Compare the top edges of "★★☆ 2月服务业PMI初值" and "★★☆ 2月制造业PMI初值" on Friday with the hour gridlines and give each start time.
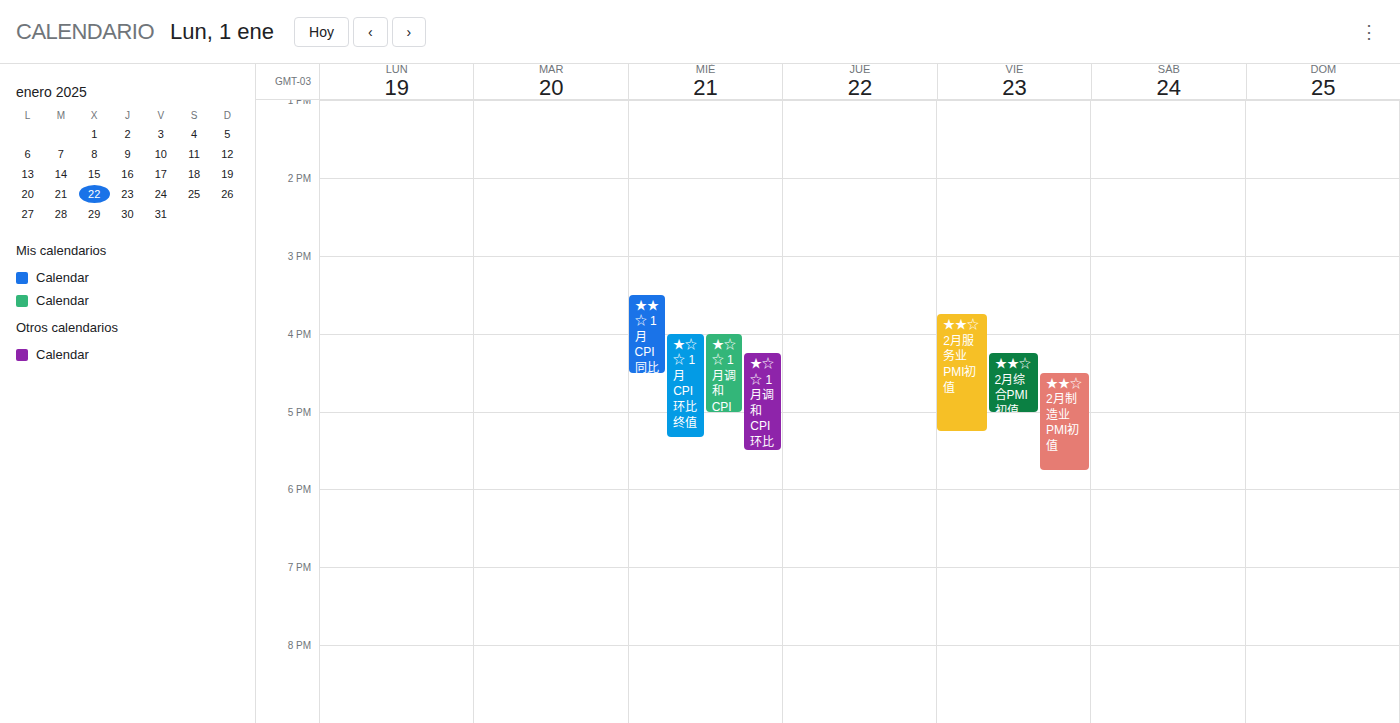
"★★☆ 2月服务业PMI初值": 3:45 PM, neither: three quarters of the way from the 3 PM line to the 4 PM line. "★★☆ 2月制造业PMI初值": 4:30 PM, halfway between the 4 PM and 5 PM lines.